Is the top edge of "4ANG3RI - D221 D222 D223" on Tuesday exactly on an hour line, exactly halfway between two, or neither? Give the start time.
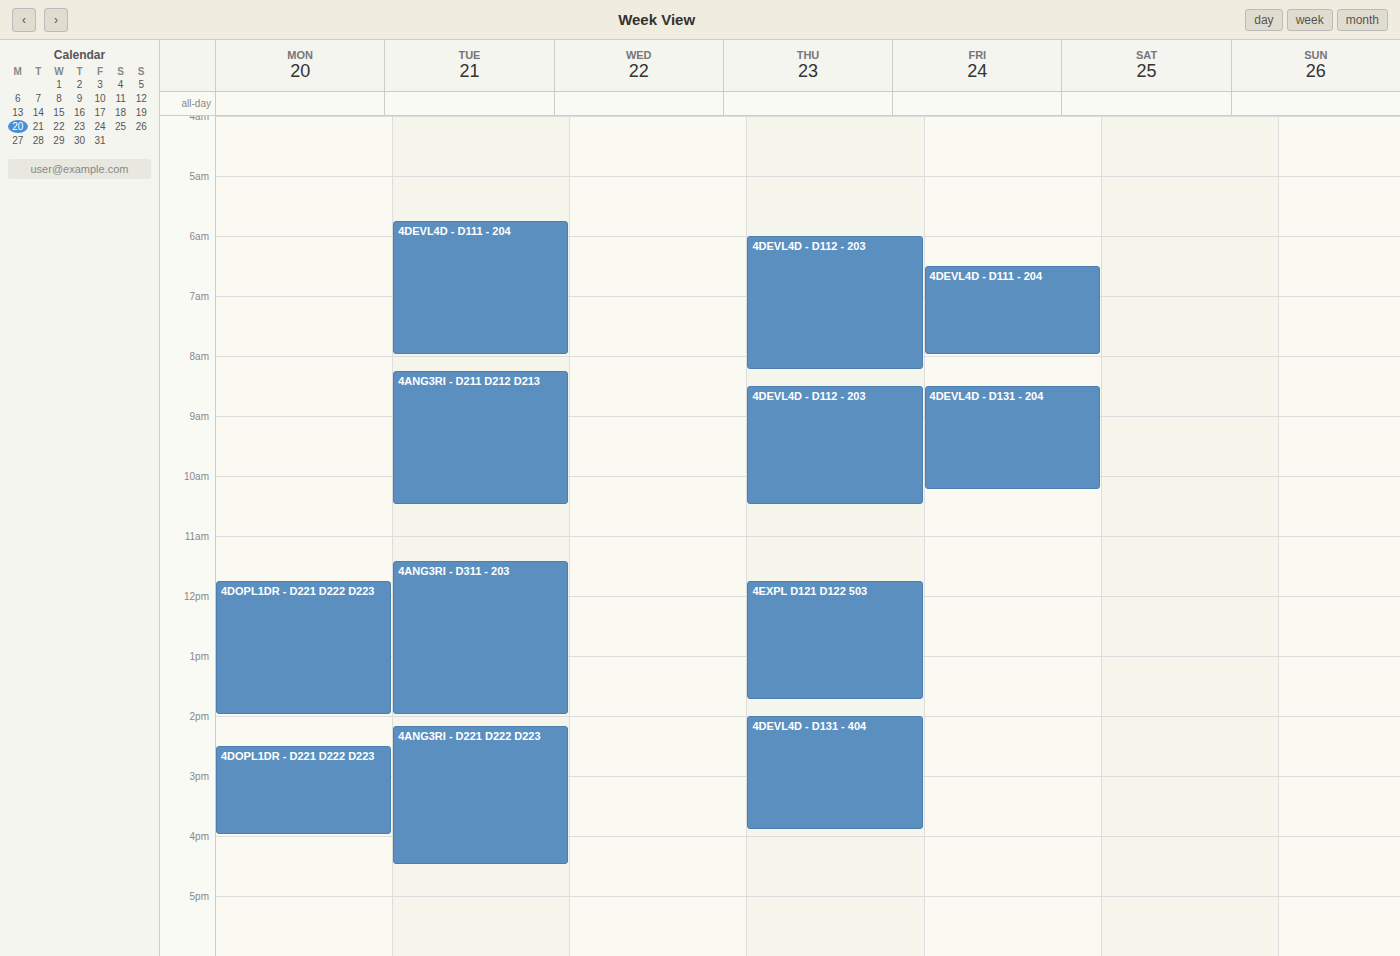
2:10 PM -- neither: 10 minutes below the 2 PM line and 50 minutes above the 3 PM line.